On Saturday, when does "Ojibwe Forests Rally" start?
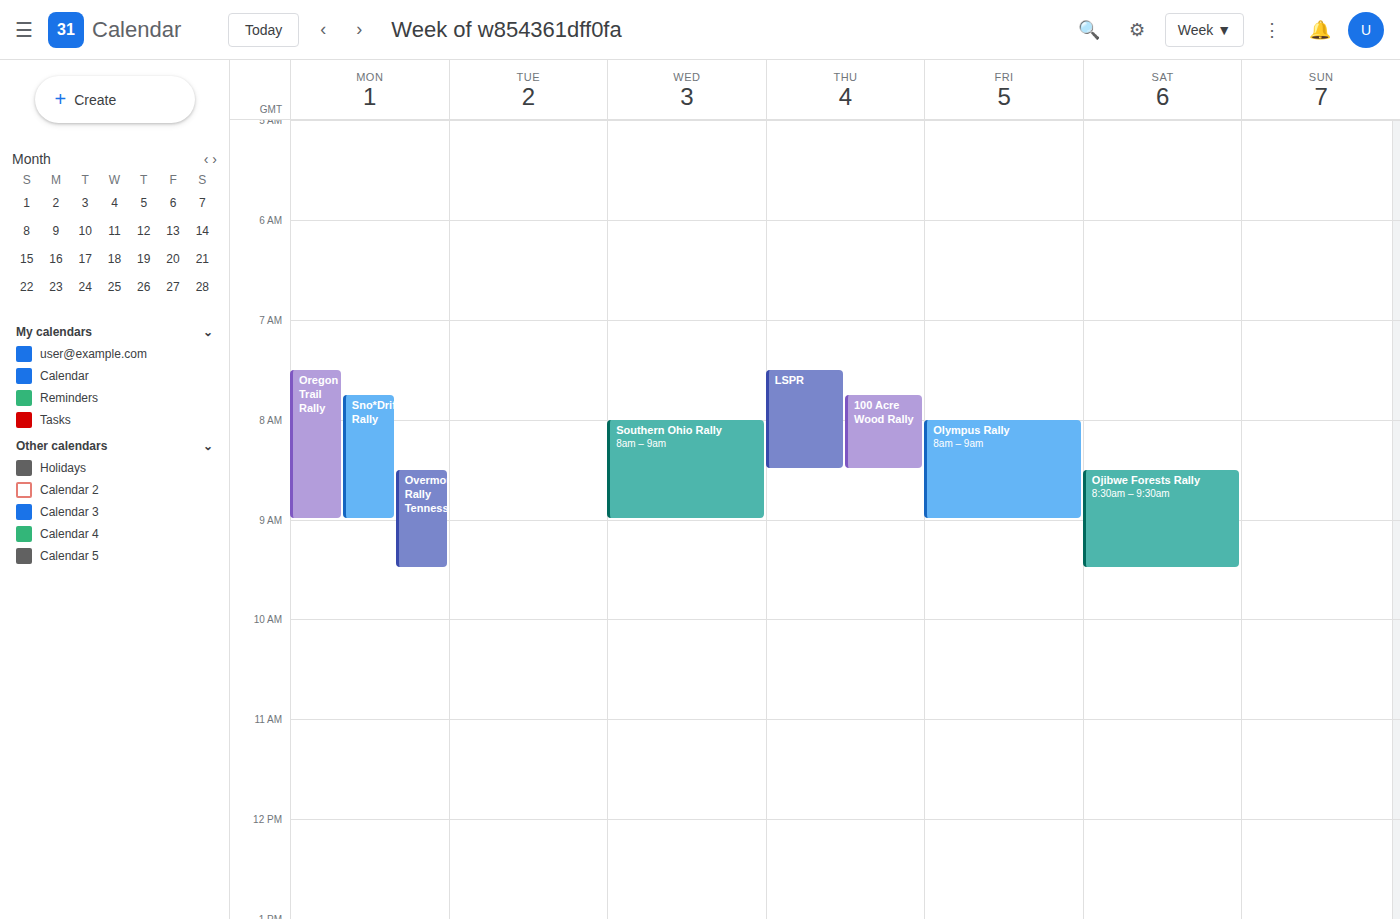
8:30 AM